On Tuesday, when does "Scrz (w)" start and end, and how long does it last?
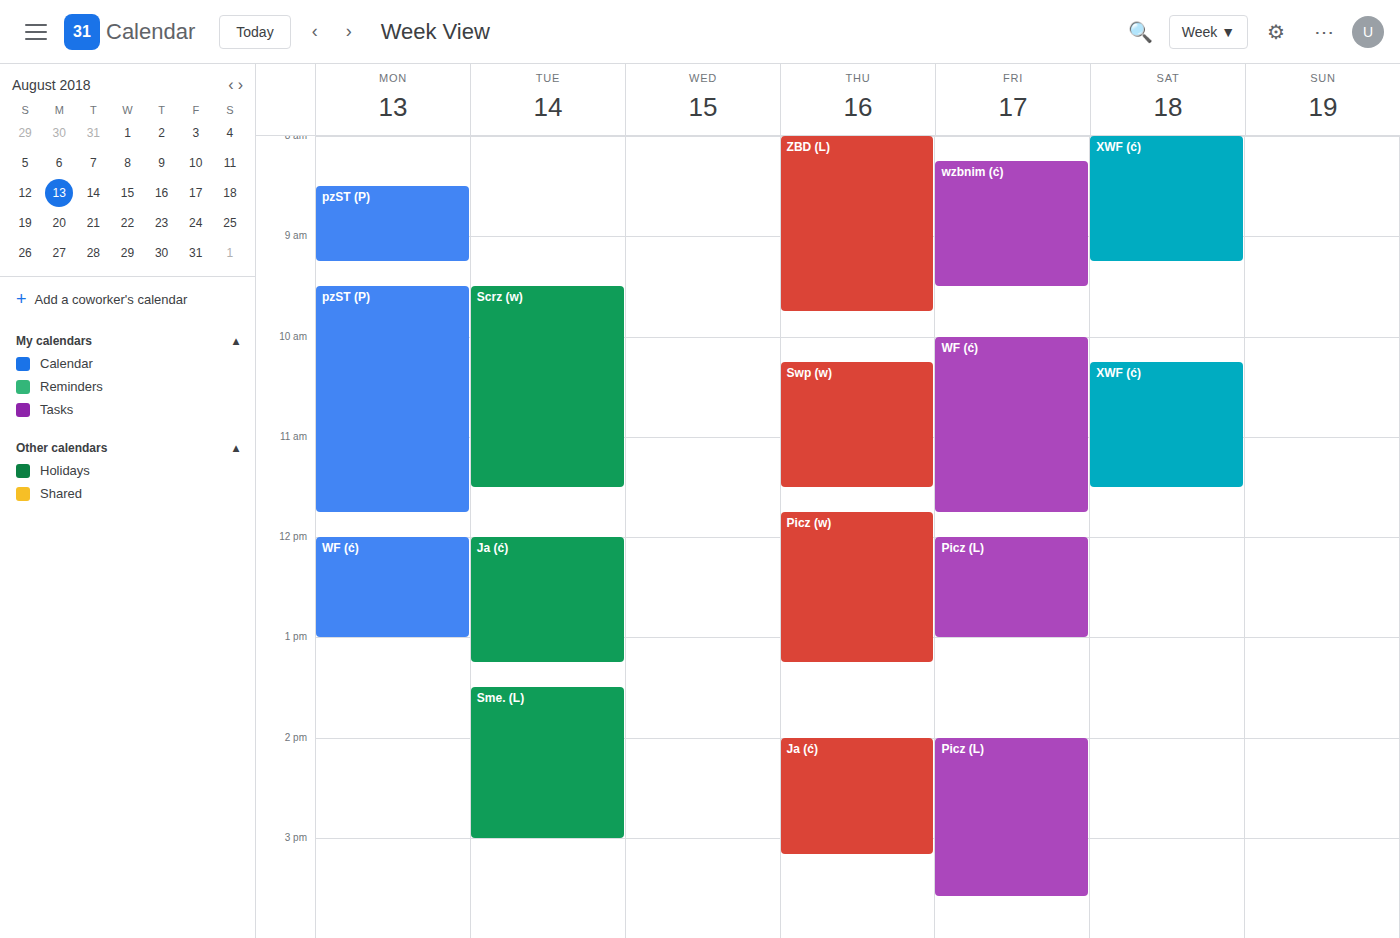
9:30 AM to 11:30 AM, 2 hours